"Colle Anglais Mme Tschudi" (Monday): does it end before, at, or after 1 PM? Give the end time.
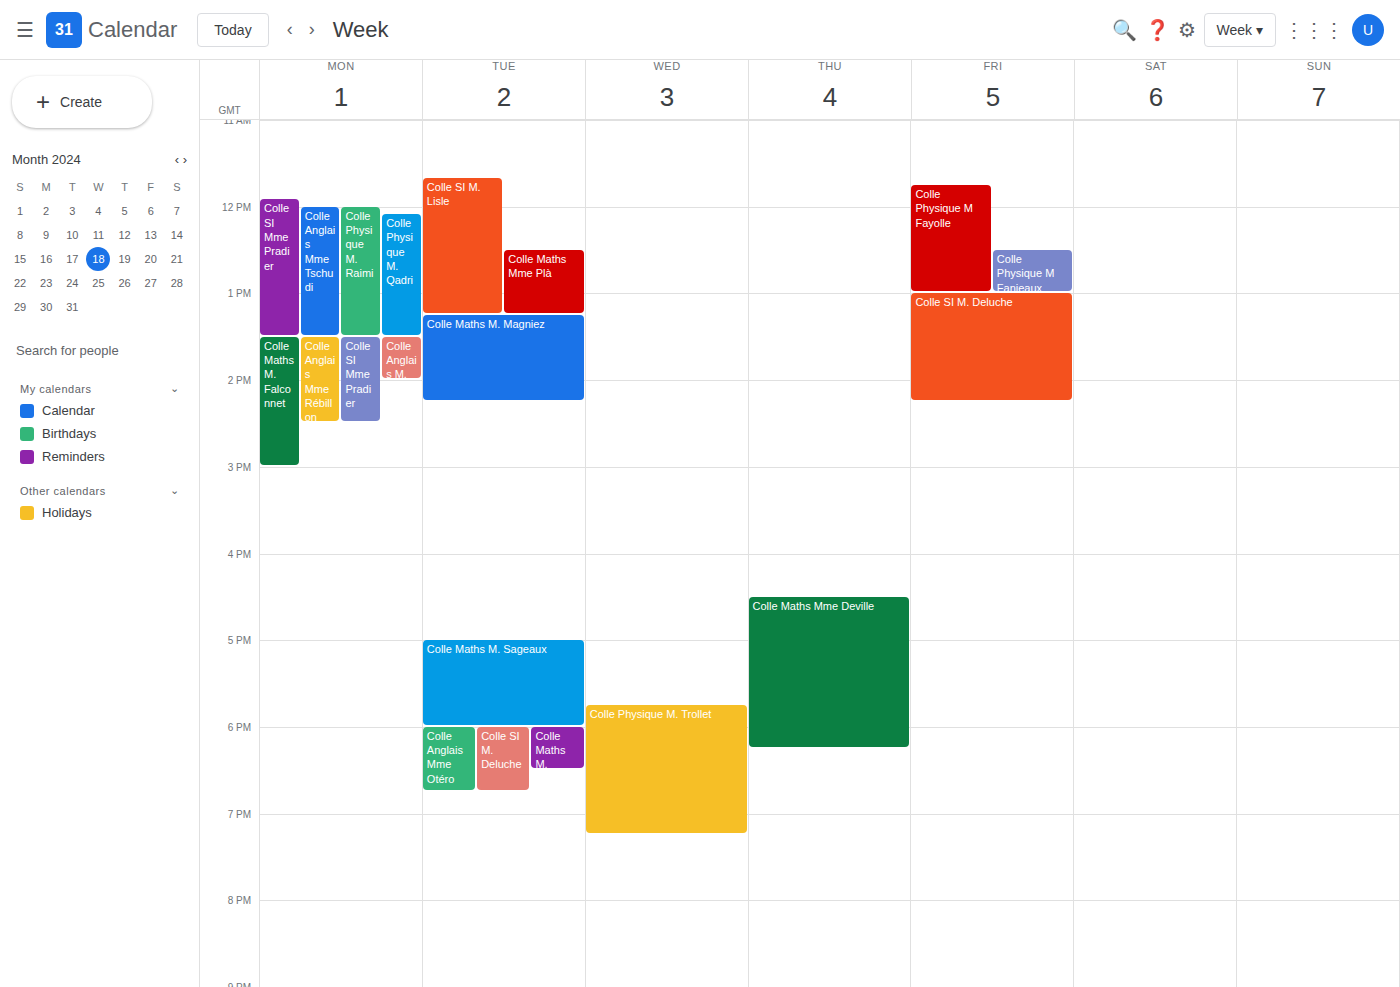
1:30 PM -- after 1 PM, 30 minutes below the 1 PM line.